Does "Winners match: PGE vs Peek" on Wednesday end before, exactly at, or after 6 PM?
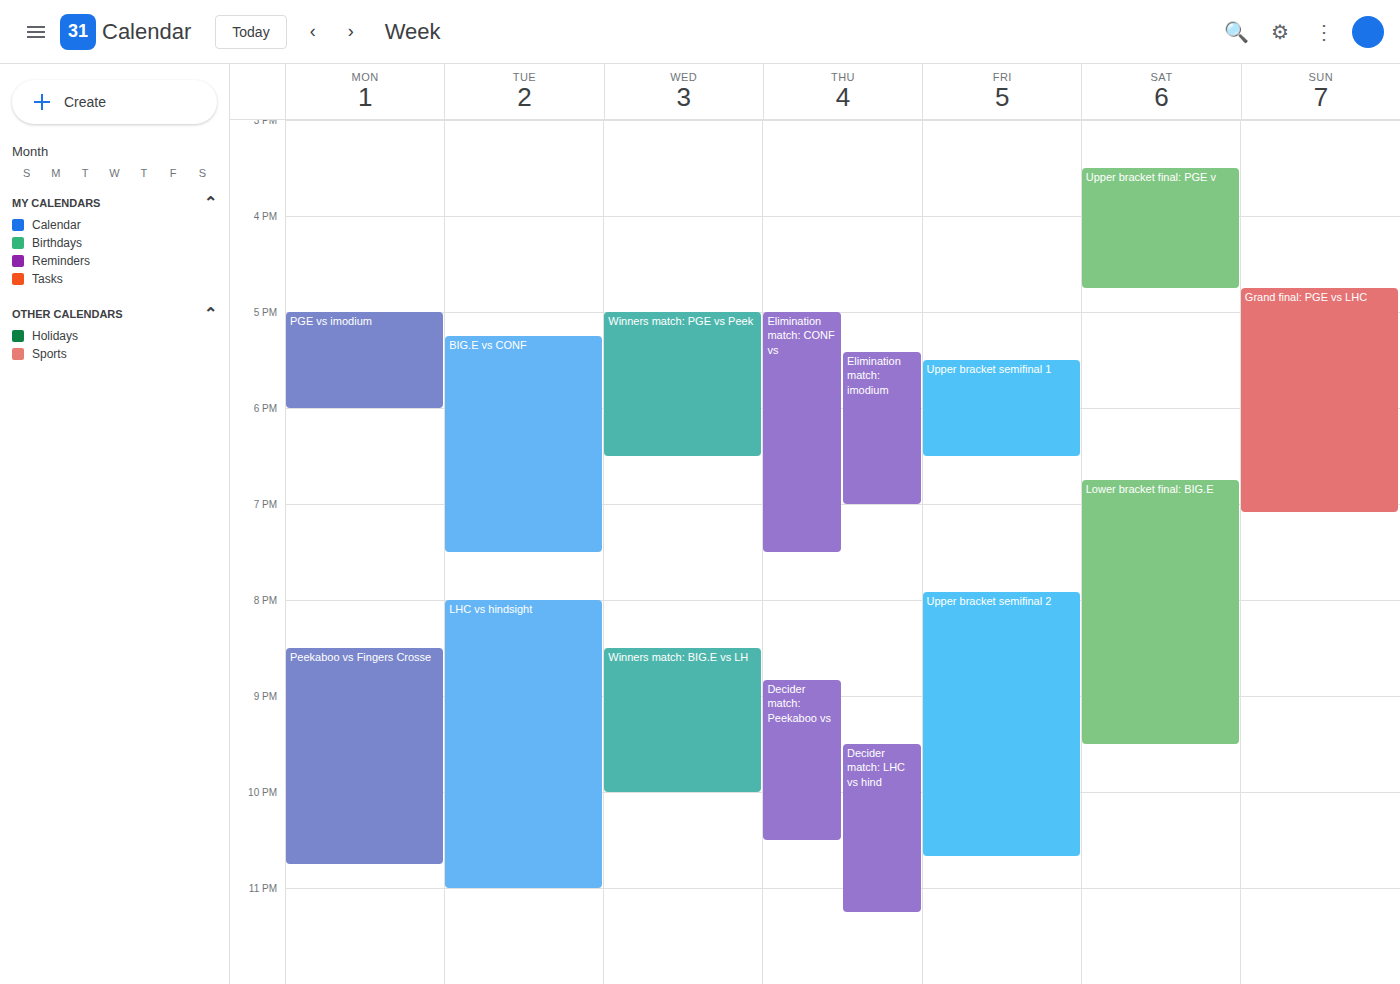
6:30 PM -- after 6 PM, 30 minutes below the 6 PM line.